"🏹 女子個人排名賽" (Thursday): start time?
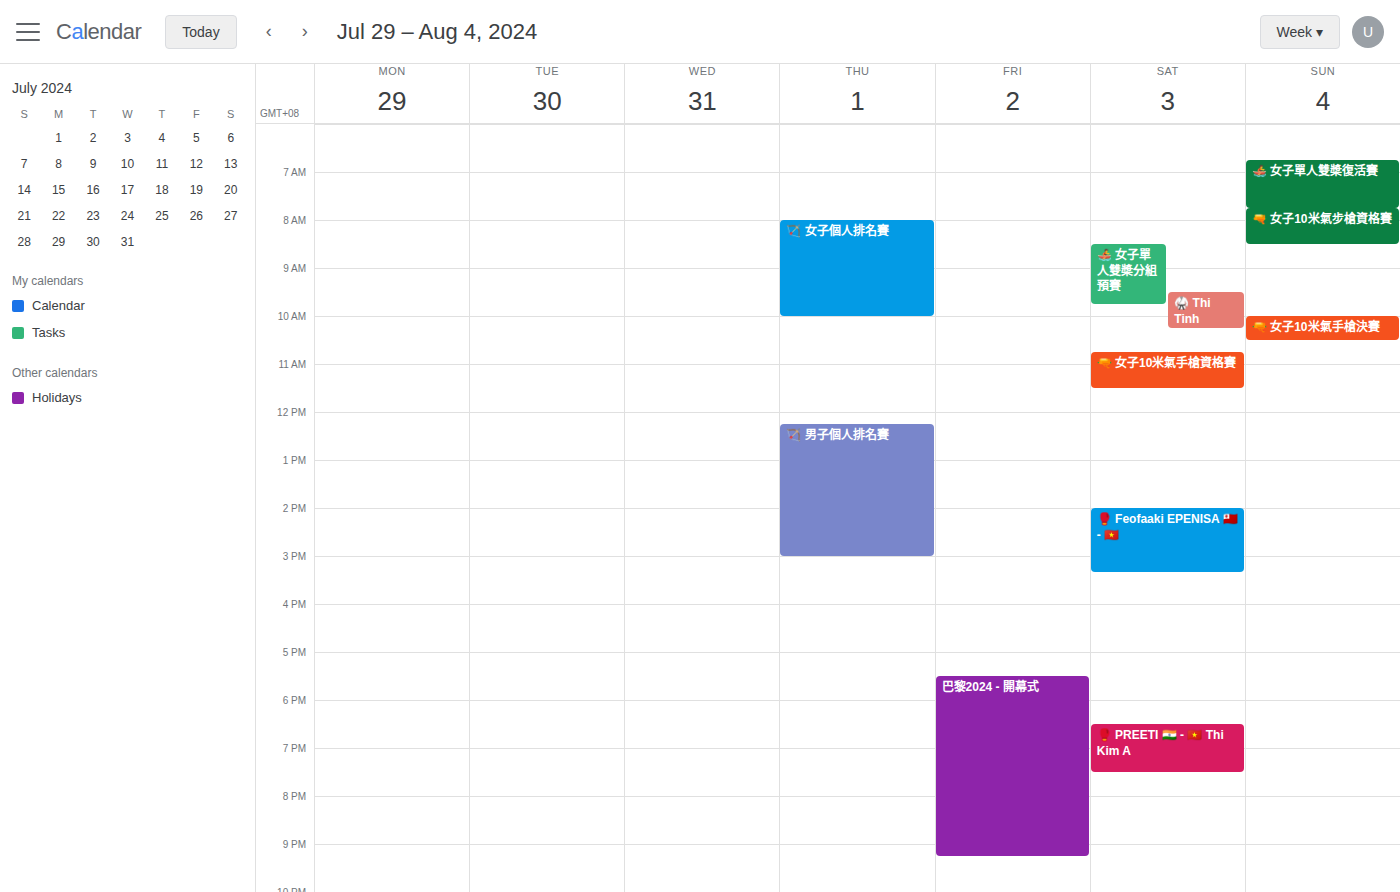
08:00